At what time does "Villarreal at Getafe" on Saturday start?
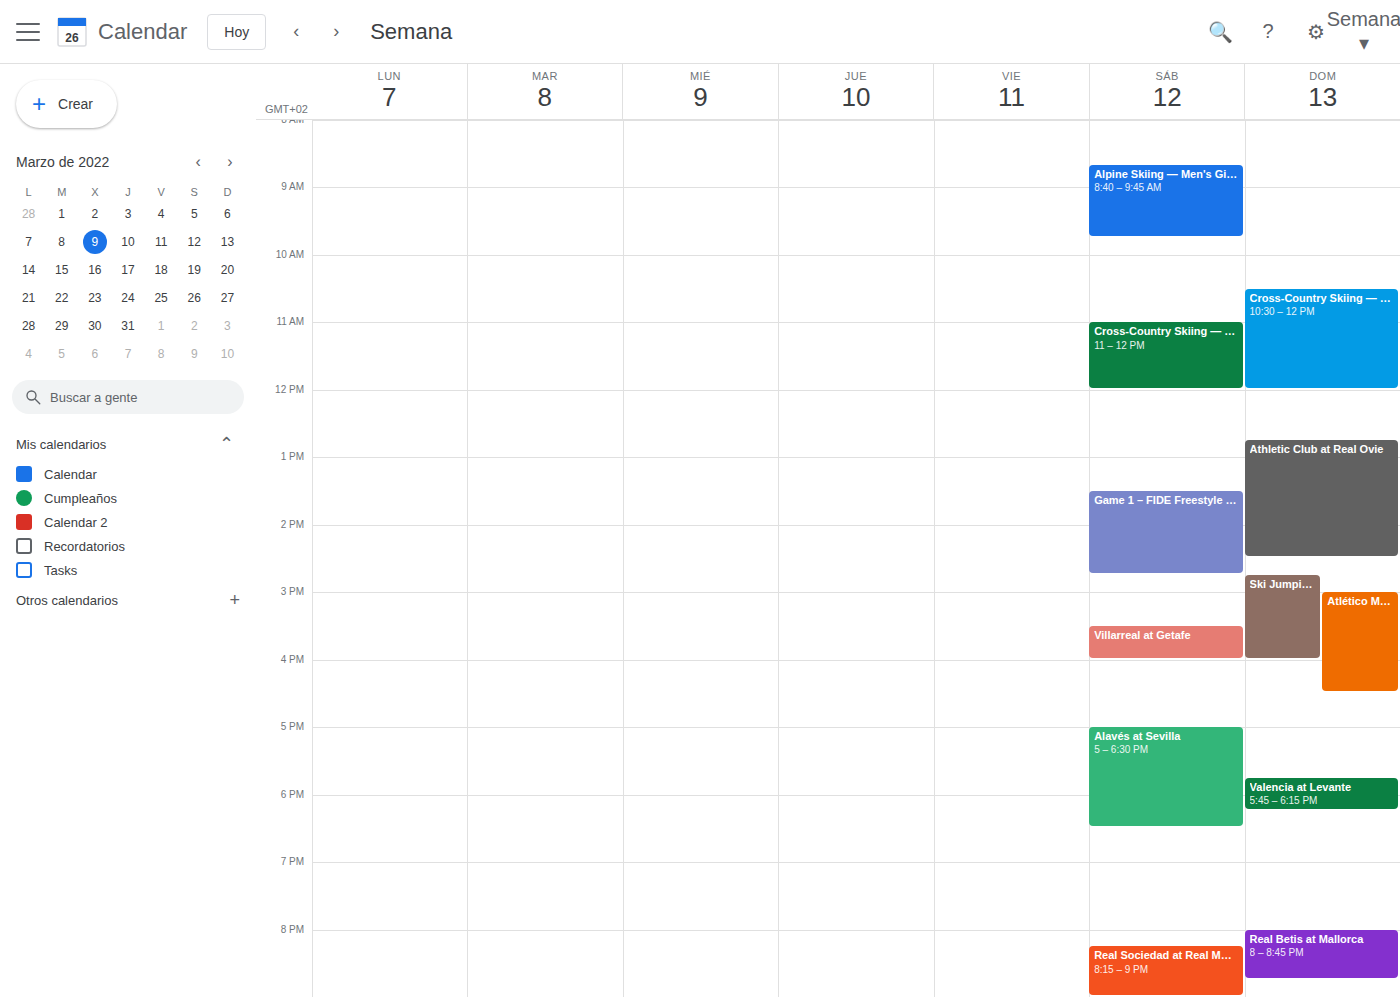
3:30 PM